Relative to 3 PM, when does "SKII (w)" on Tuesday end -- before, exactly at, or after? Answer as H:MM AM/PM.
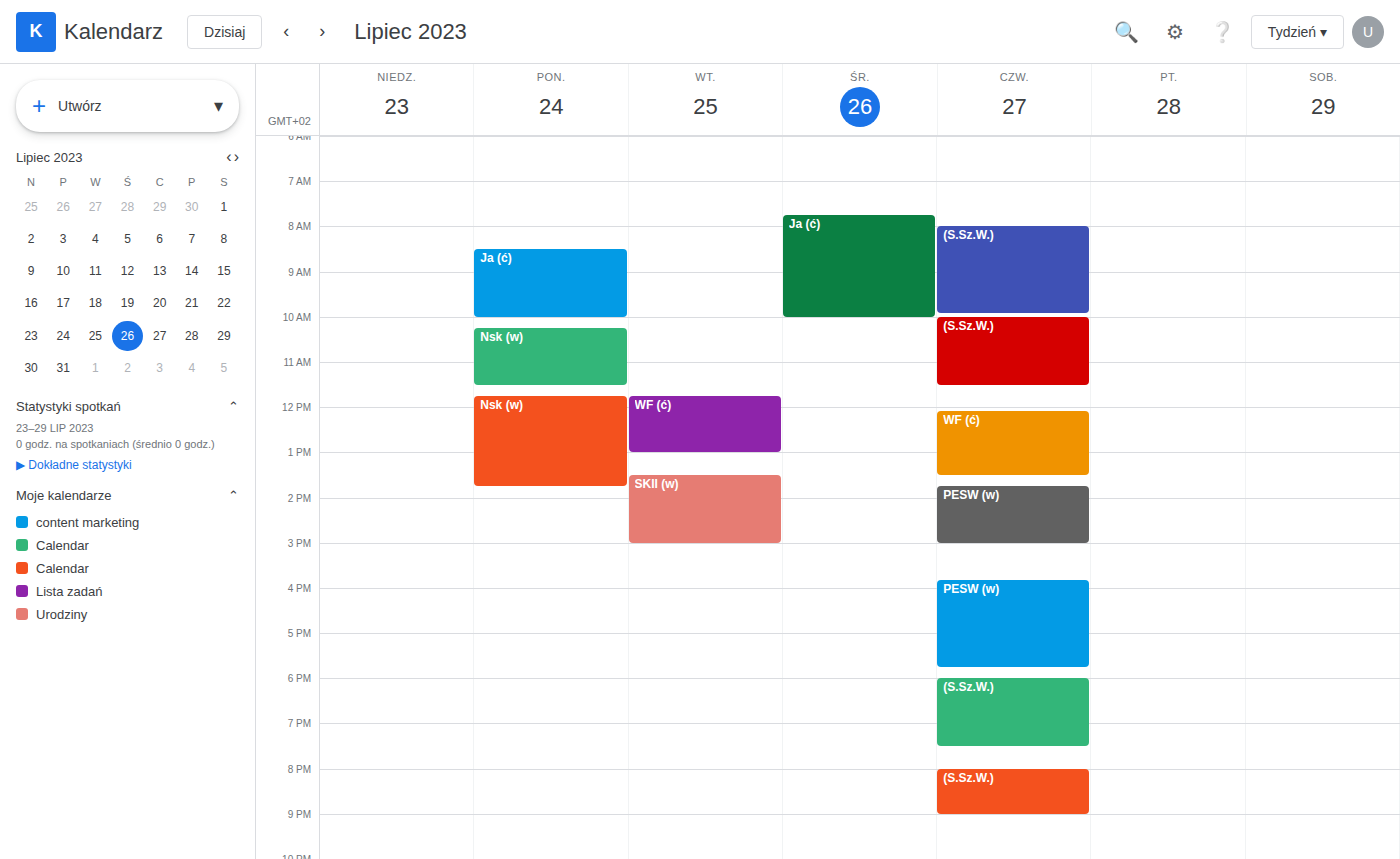
3:00 PM -- exactly at 3 PM, on the 3 PM line.